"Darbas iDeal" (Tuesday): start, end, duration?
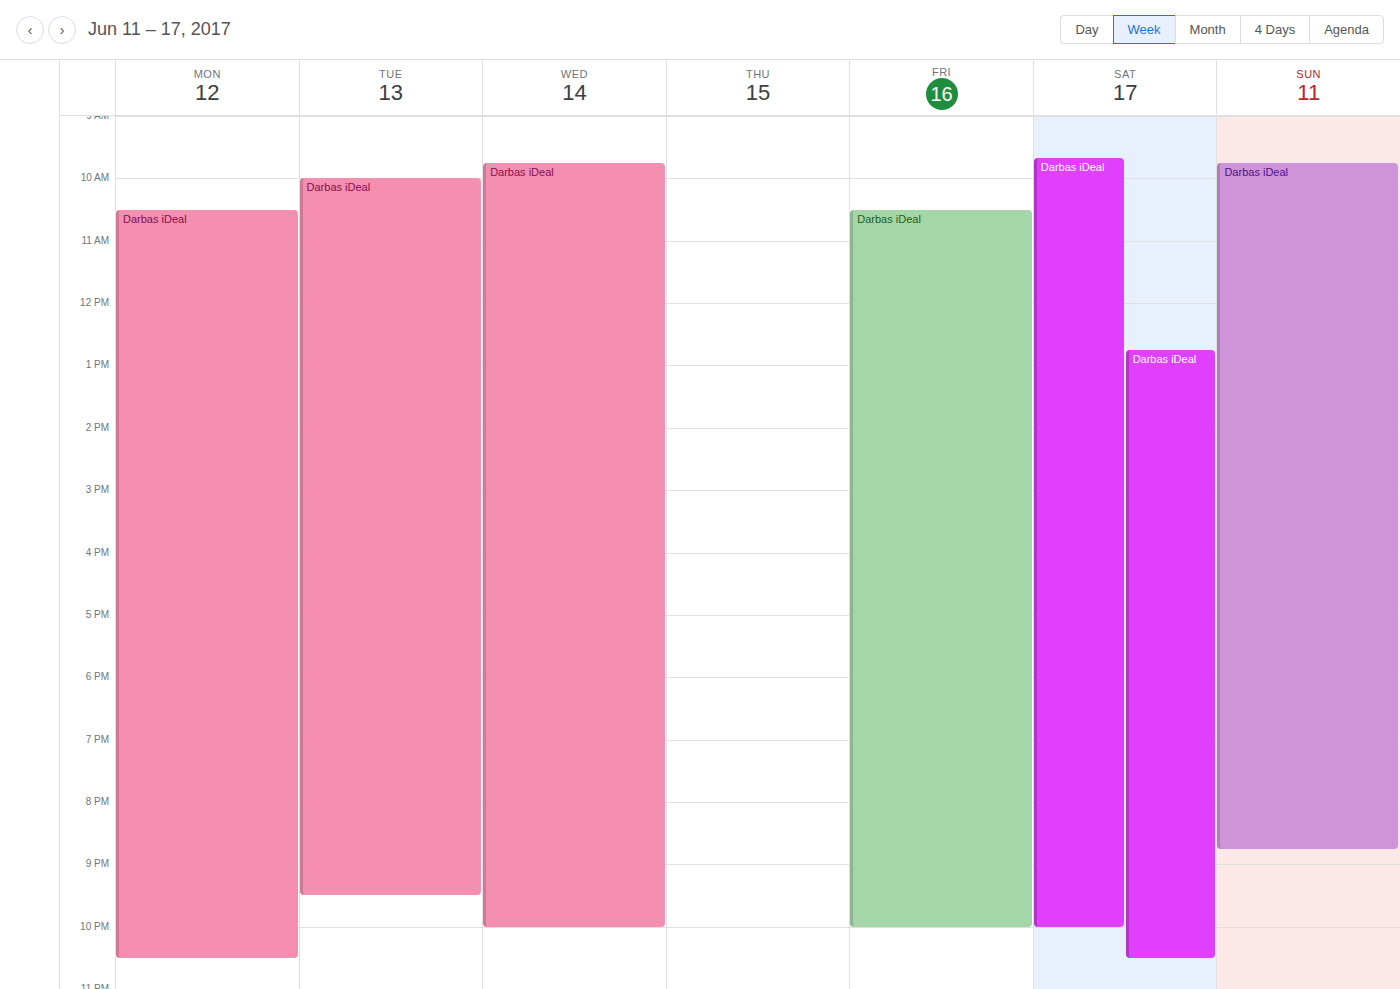
10:00 AM to 9:30 PM, 11 hours 30 minutes